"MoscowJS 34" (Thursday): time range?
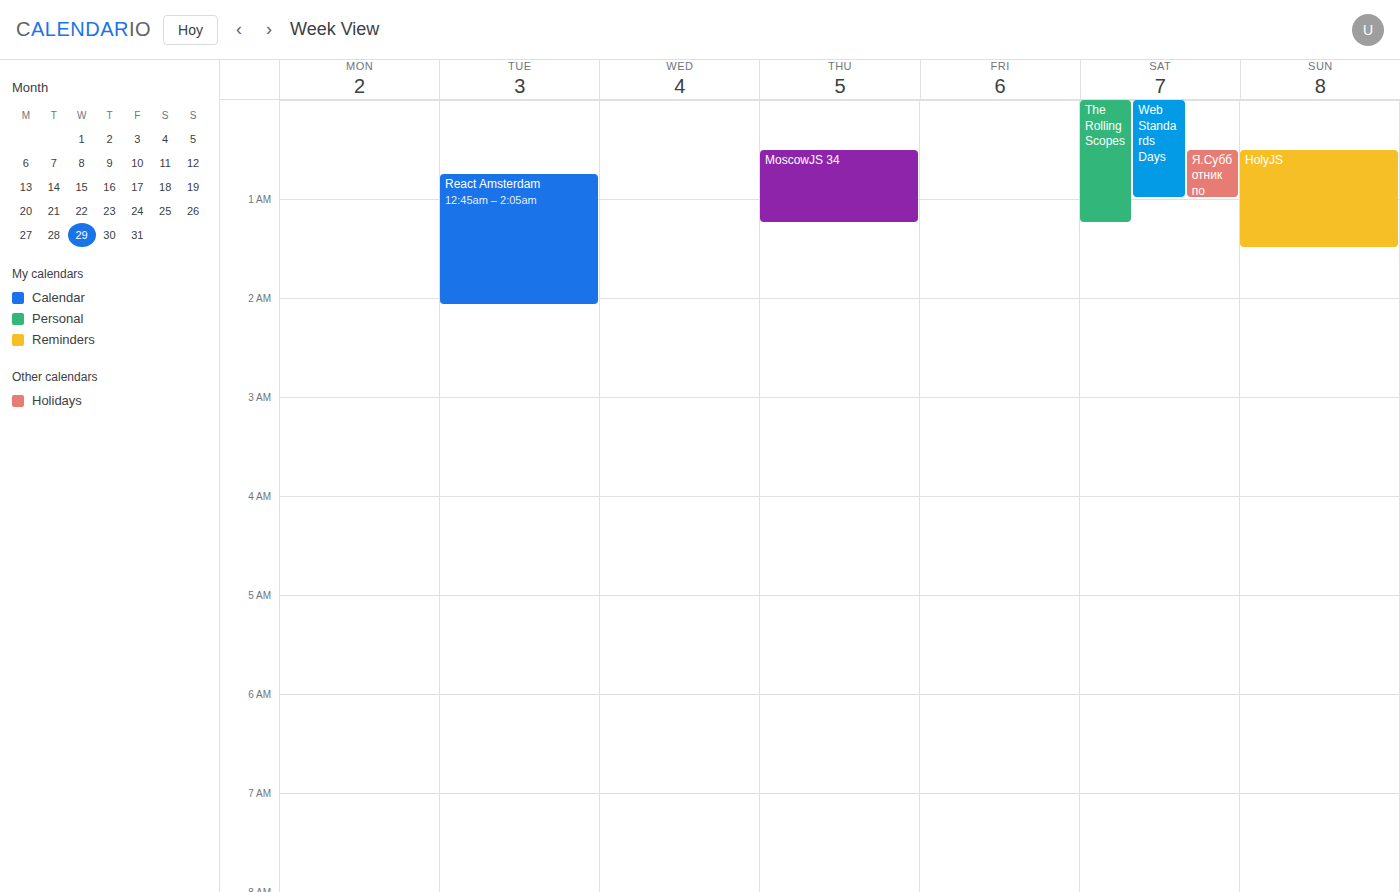
12:30 AM to 1:15 AM